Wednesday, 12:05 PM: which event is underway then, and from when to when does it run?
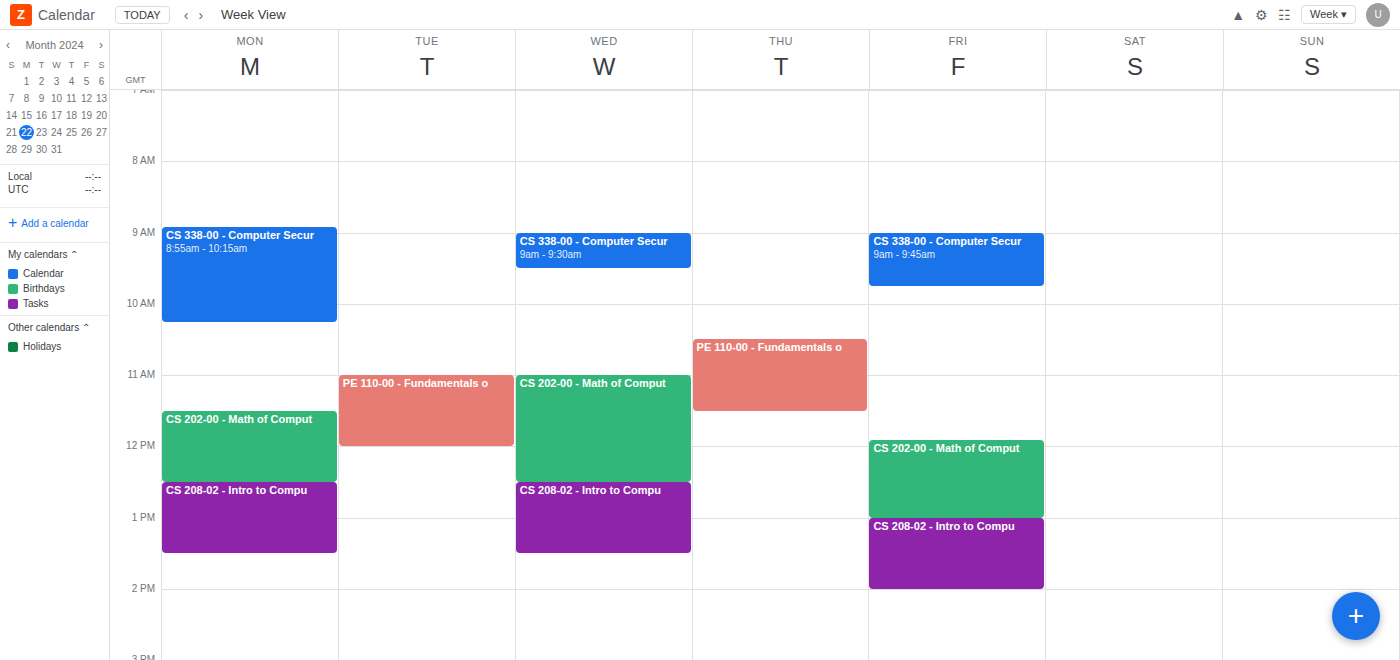
"CS 202-00 - Math of Comput", 11:00 AM to 12:30 PM